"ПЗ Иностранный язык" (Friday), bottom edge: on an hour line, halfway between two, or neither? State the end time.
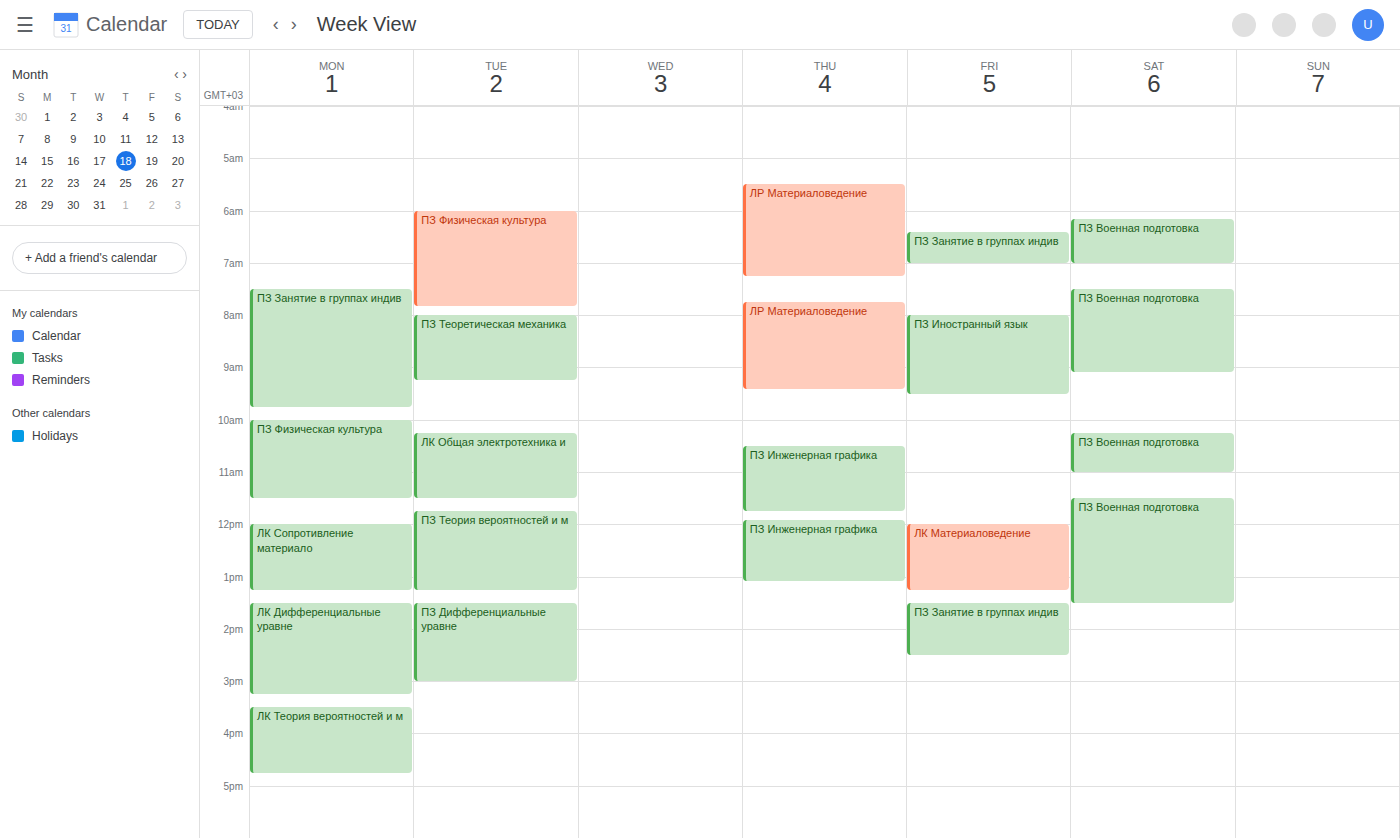
9:30 AM -- halfway between the 9 AM and 10 AM lines.